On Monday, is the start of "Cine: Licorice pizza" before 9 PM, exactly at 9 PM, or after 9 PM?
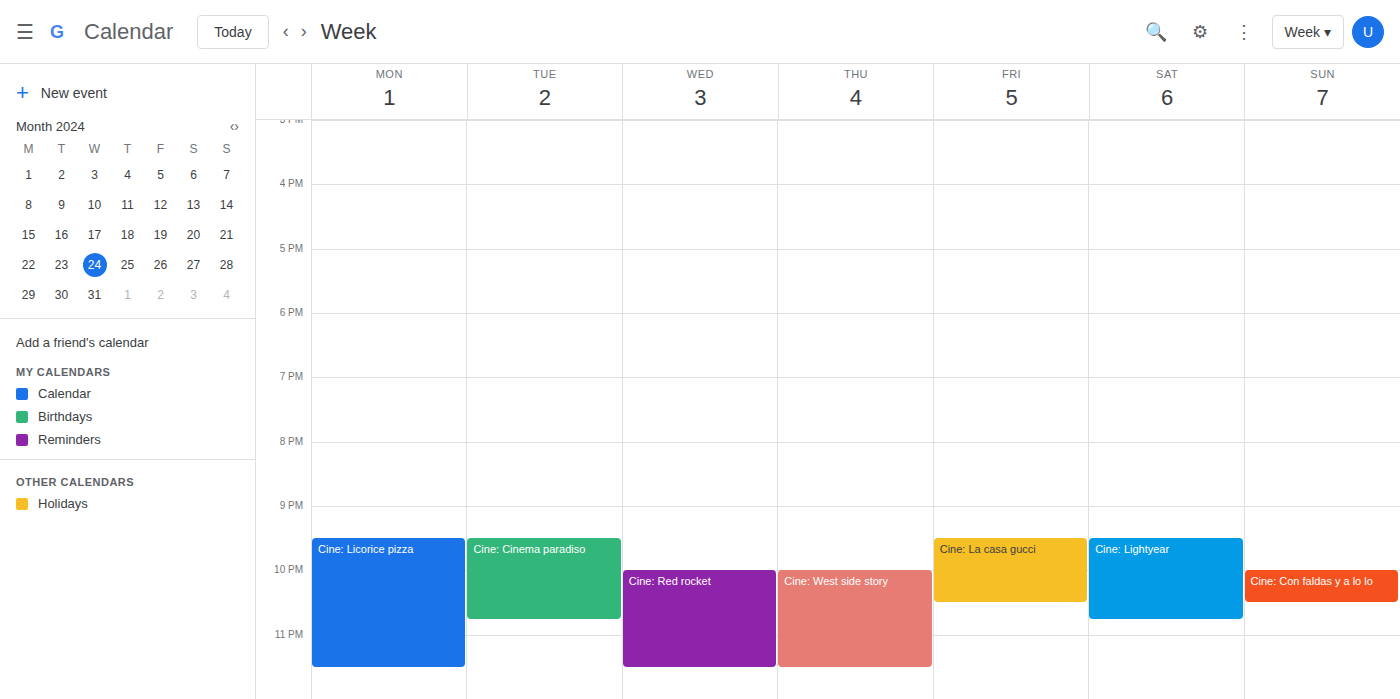
9:30 PM -- after 9 PM, 30 minutes below the 9 PM line.